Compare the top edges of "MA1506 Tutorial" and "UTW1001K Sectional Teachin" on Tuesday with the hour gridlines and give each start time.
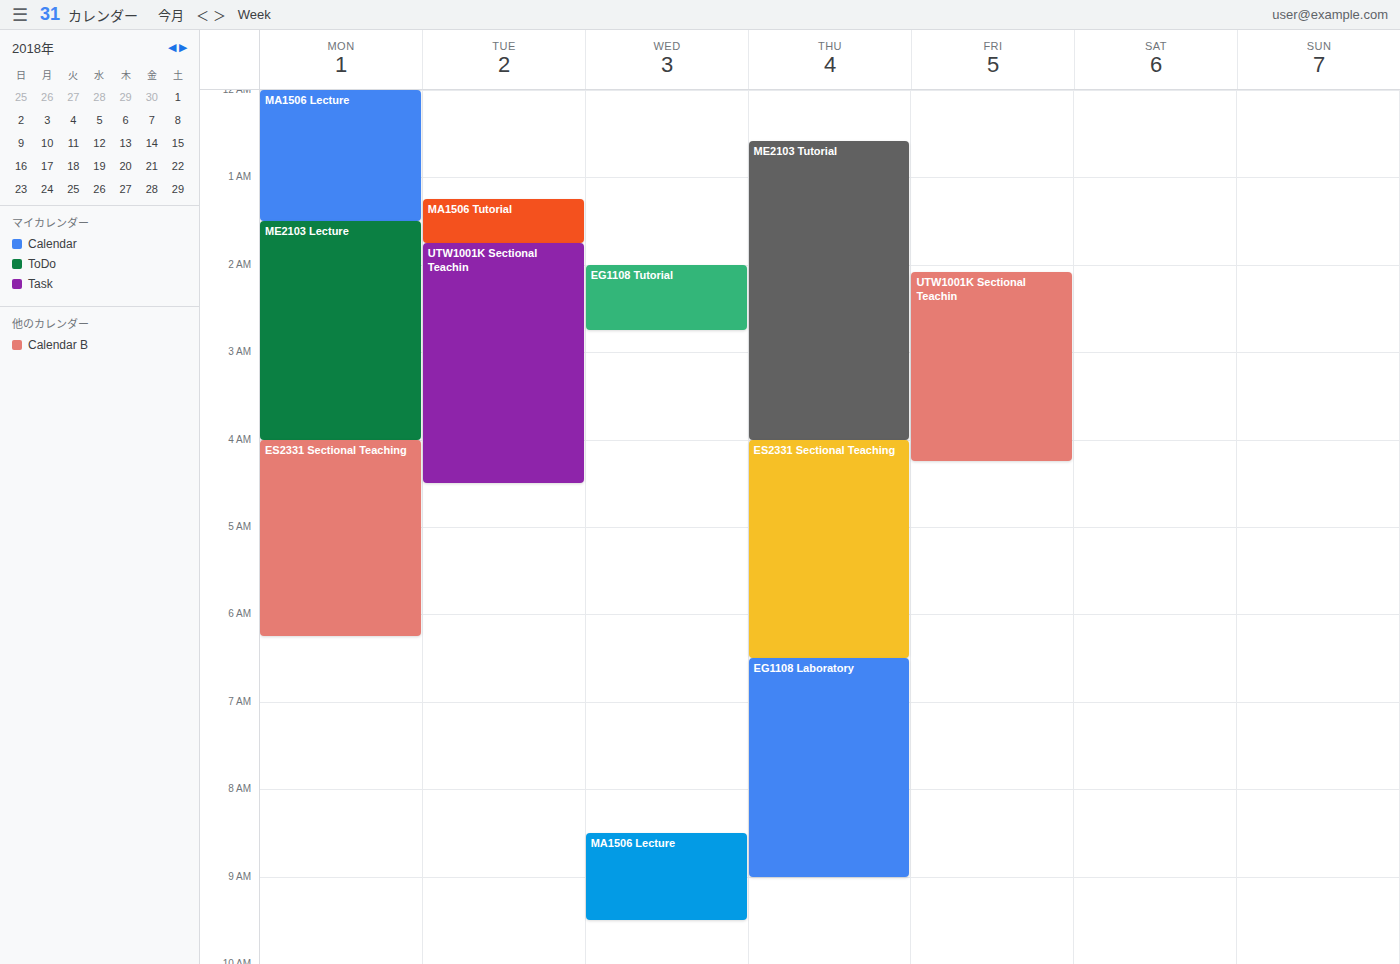
"MA1506 Tutorial": 01:15, neither: a quarter of the way from the 01:00 line to the 02:00 line. "UTW1001K Sectional Teachin": 01:45, neither: three quarters of the way from the 01:00 line to the 02:00 line.